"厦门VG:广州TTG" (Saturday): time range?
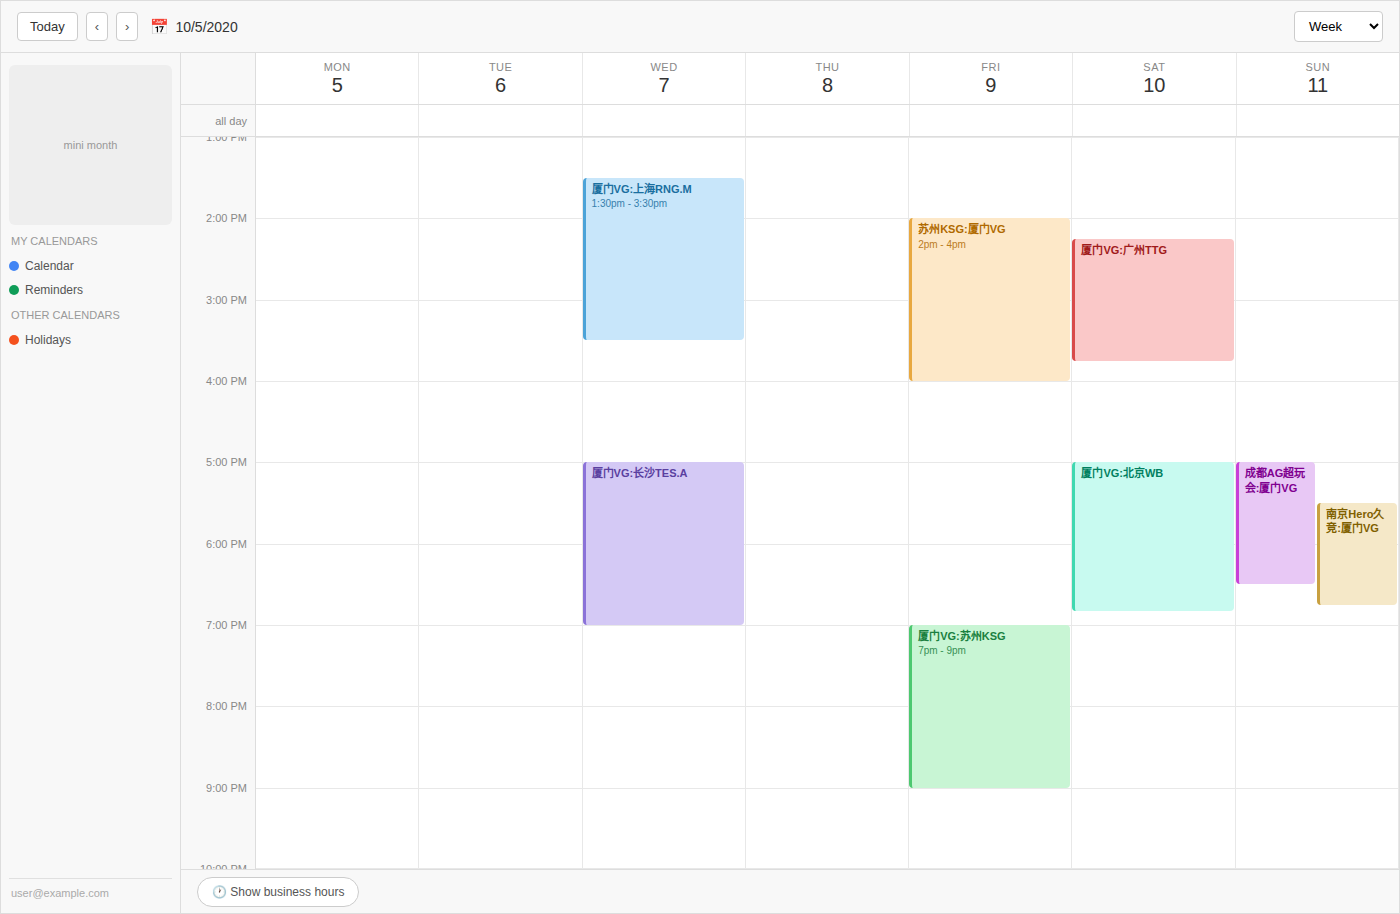
2:15 PM to 3:45 PM